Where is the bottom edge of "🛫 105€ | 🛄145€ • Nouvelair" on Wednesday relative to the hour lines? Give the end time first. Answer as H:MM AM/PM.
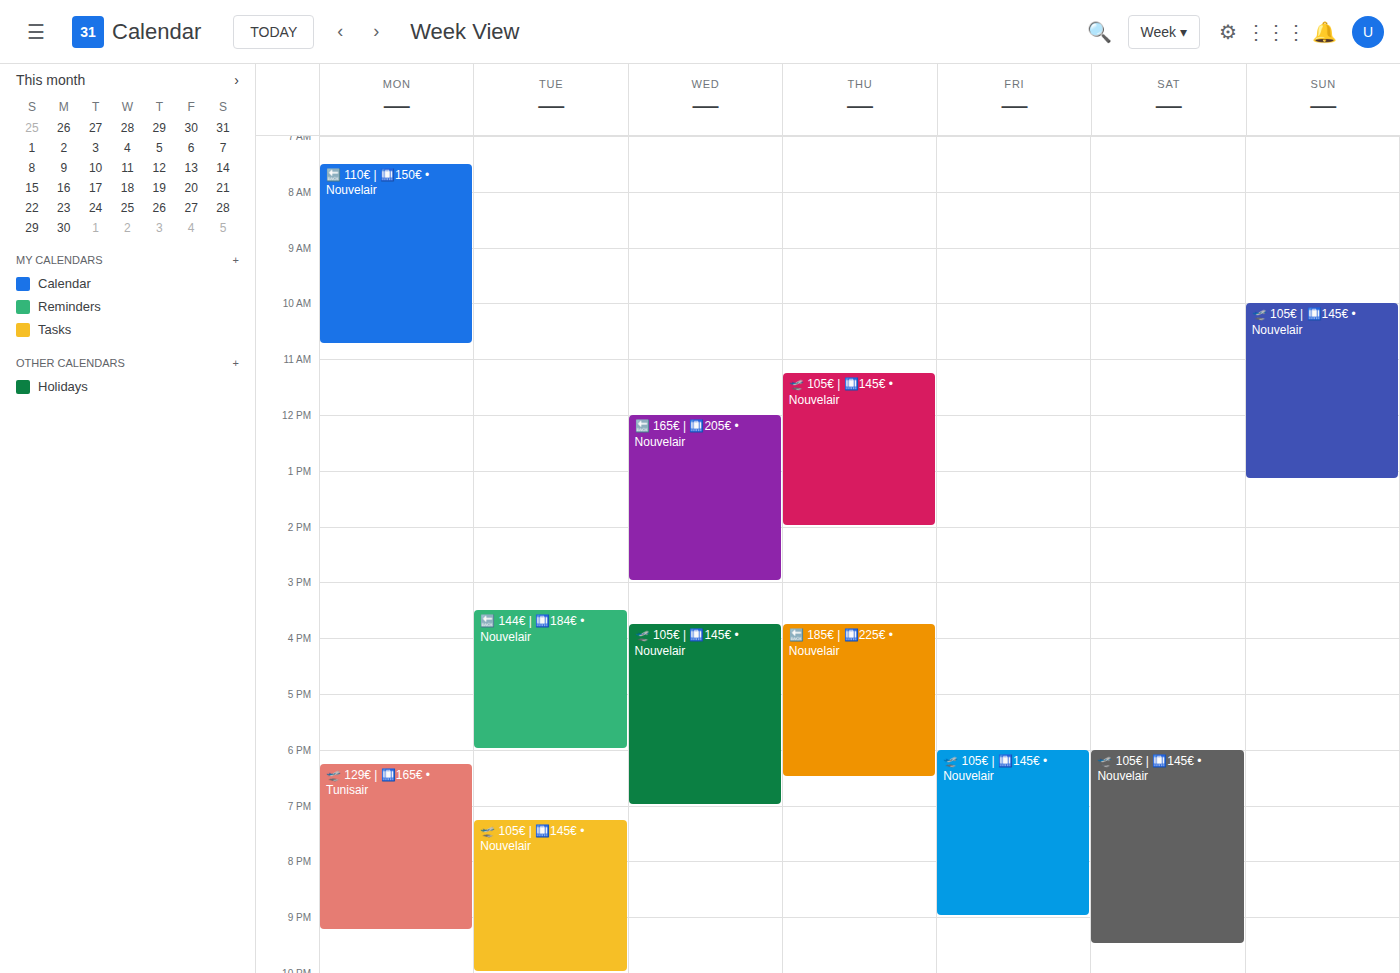
7:00 PM -- exactly on the 7 PM line.